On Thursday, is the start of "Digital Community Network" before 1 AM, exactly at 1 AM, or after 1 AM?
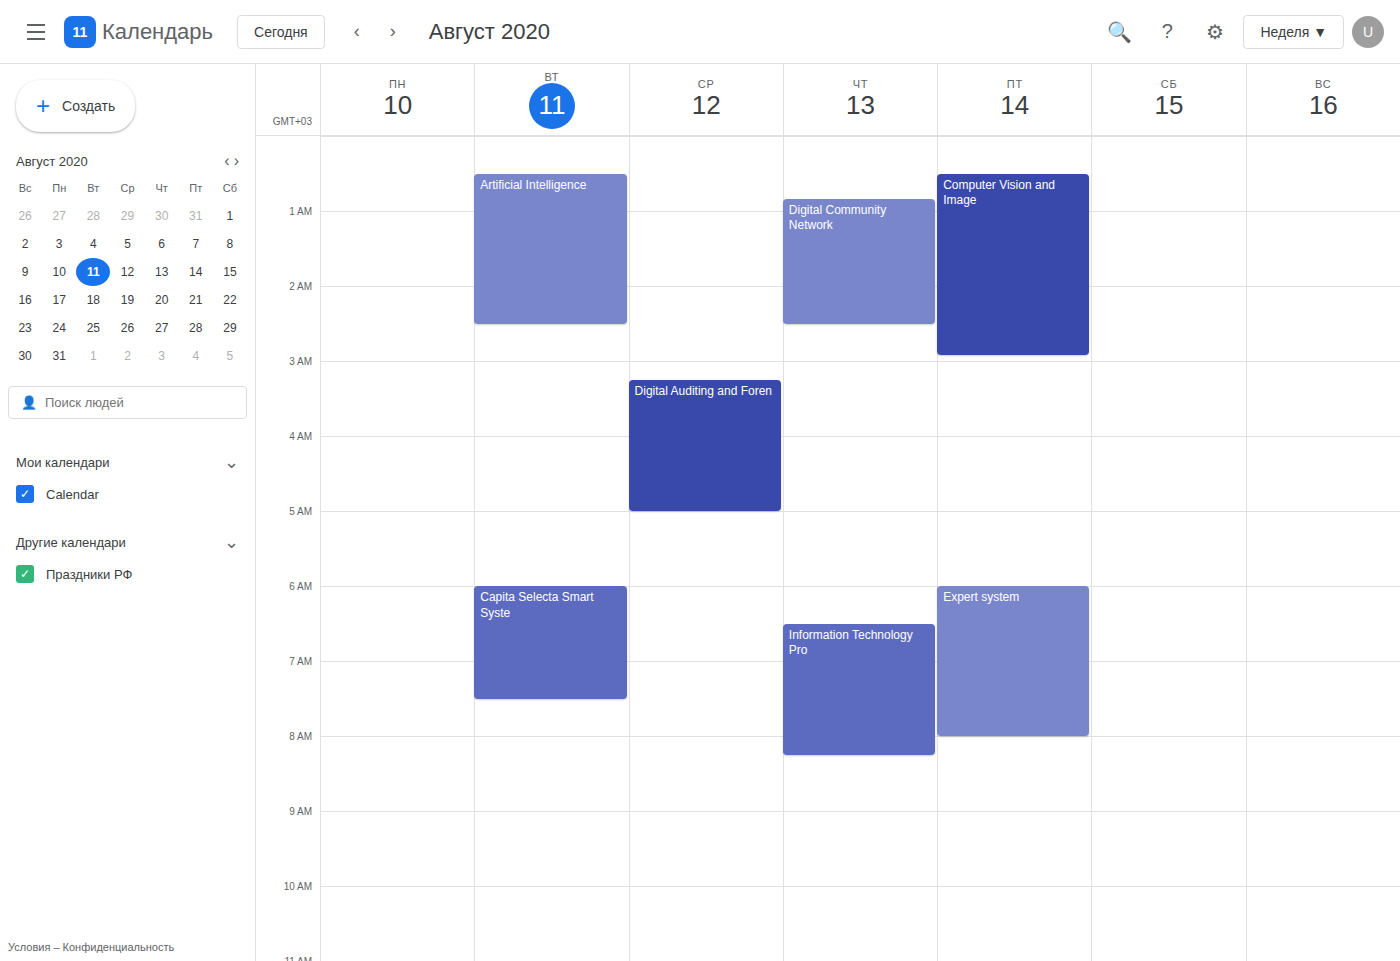
12:50 AM -- before 1 AM, 10 minutes above the 1 AM line.